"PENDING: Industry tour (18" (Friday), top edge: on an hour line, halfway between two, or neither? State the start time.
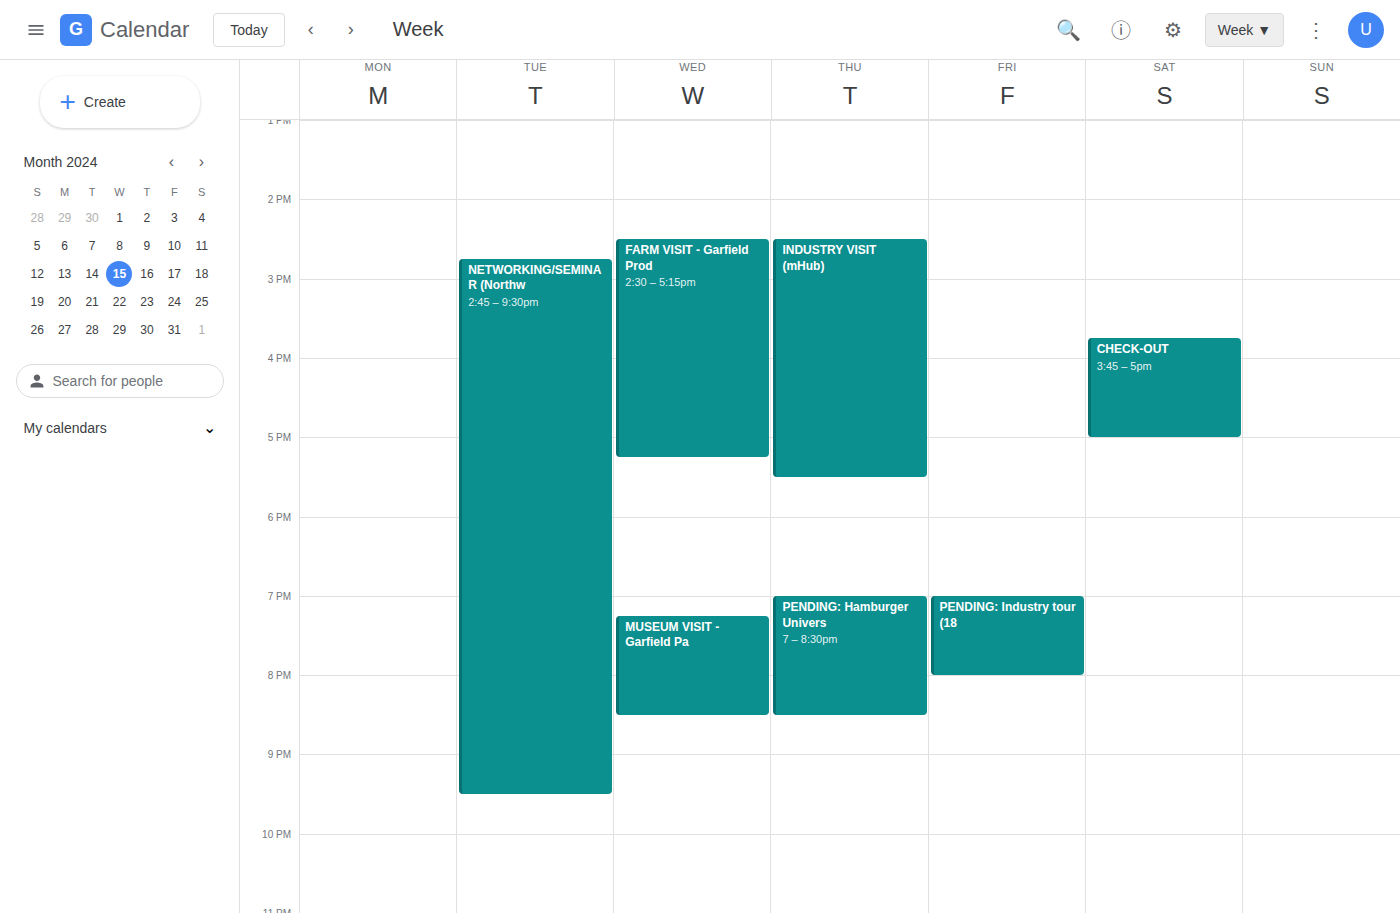
19:00 -- exactly on the 19:00 line.